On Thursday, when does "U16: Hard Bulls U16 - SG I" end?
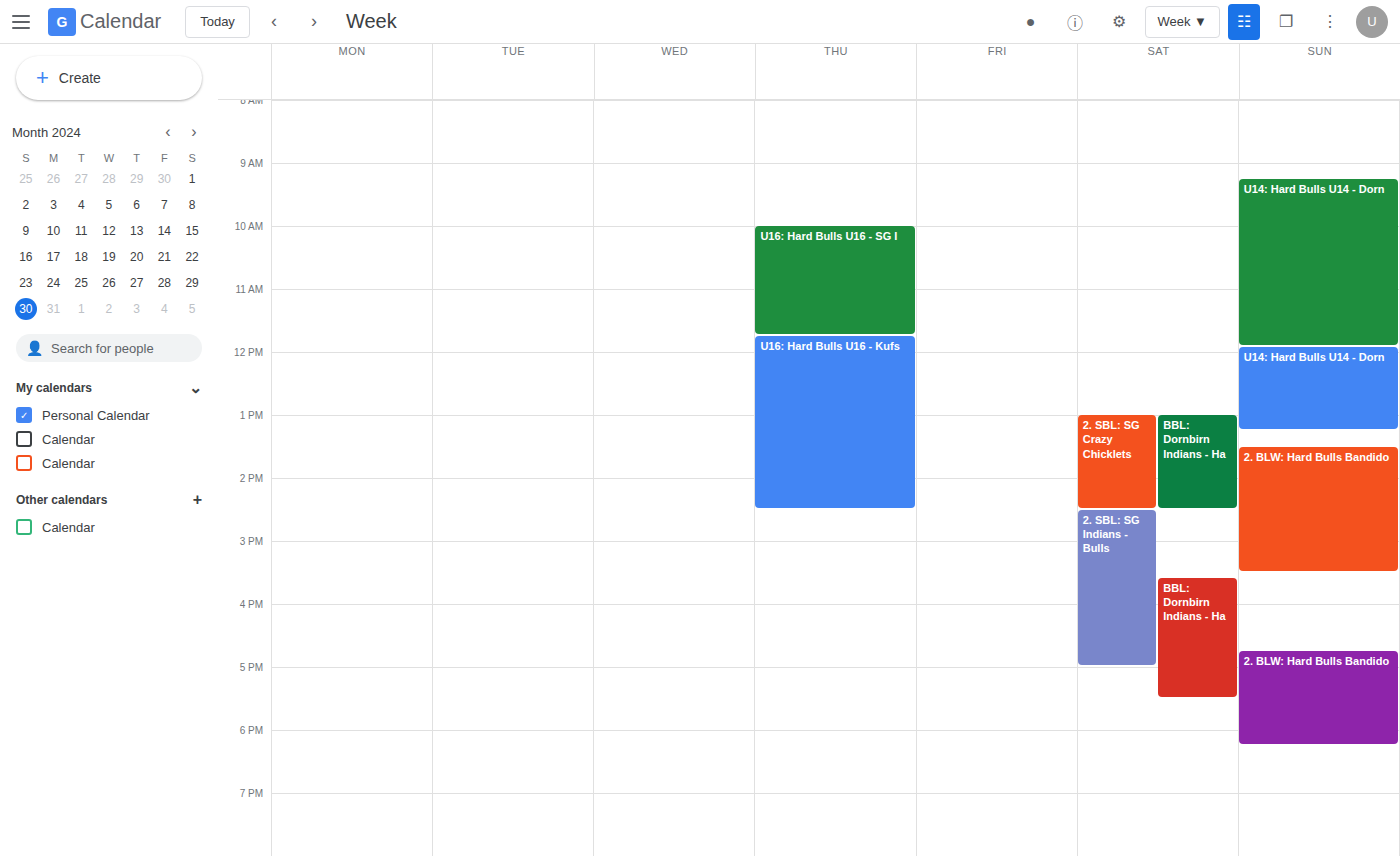
11:45 AM